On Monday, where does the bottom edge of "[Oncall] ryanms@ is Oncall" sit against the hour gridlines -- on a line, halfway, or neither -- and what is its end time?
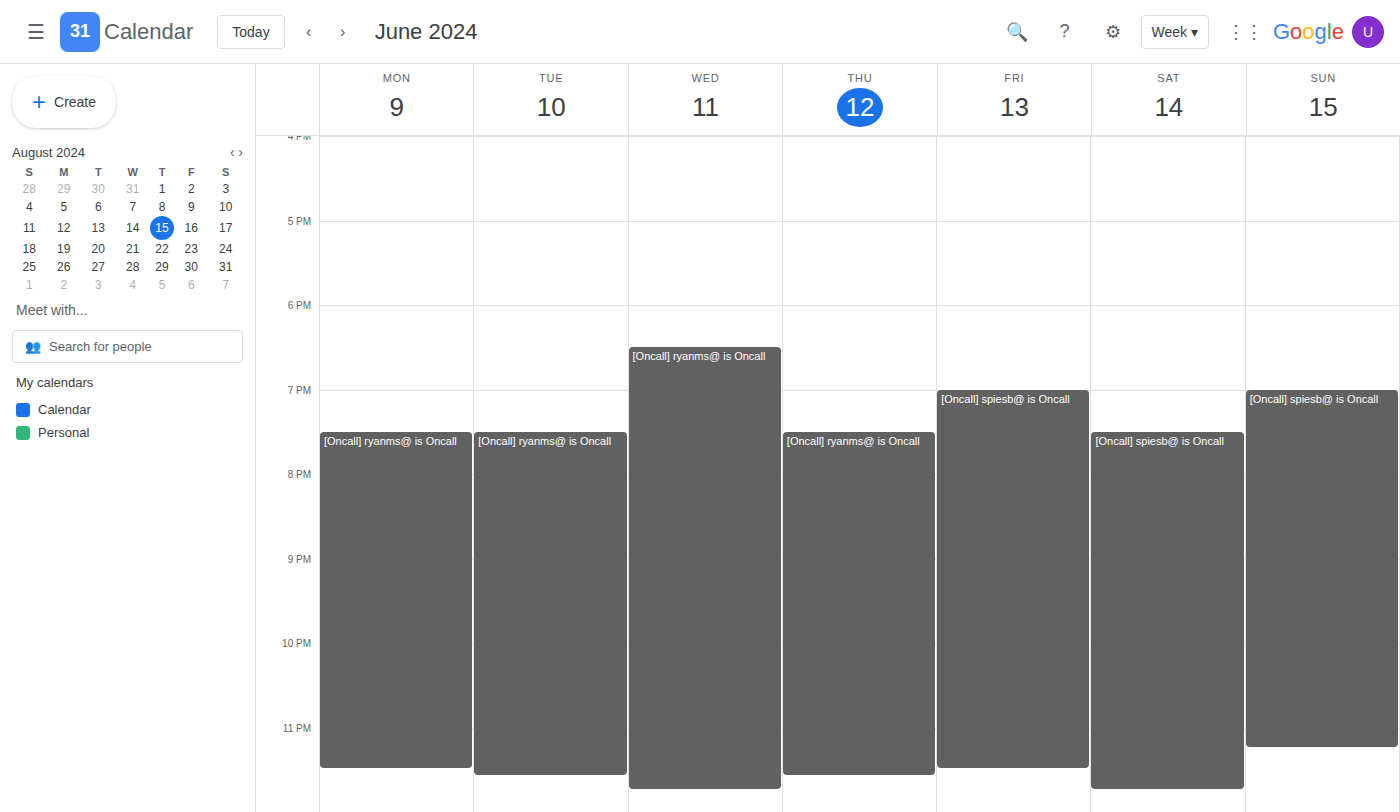
23:30 -- halfway between the 23:00 and 24:00 lines.